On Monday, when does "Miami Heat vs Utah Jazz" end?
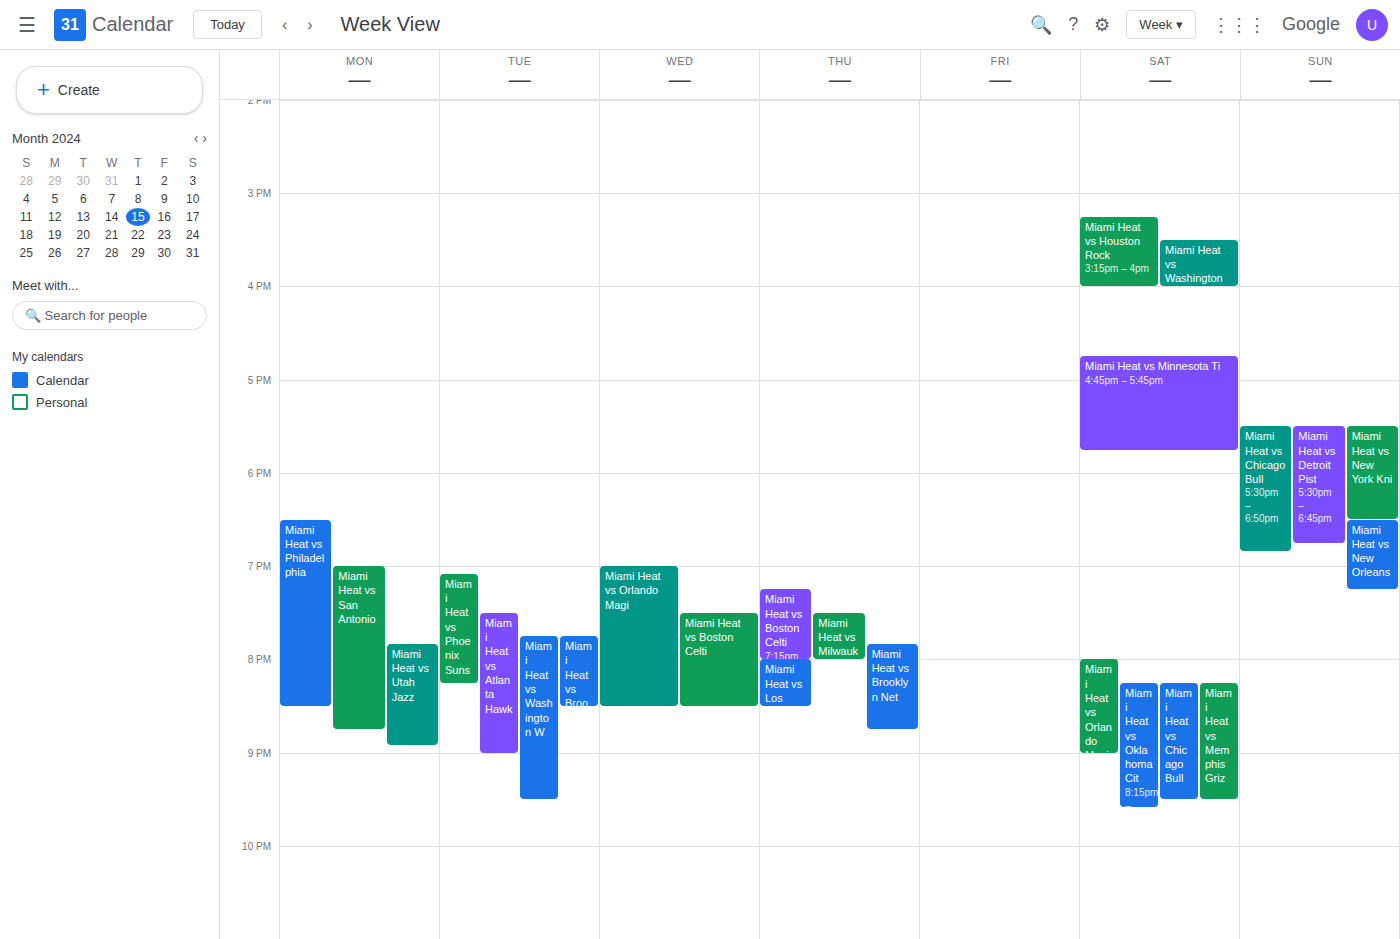
8:55 PM